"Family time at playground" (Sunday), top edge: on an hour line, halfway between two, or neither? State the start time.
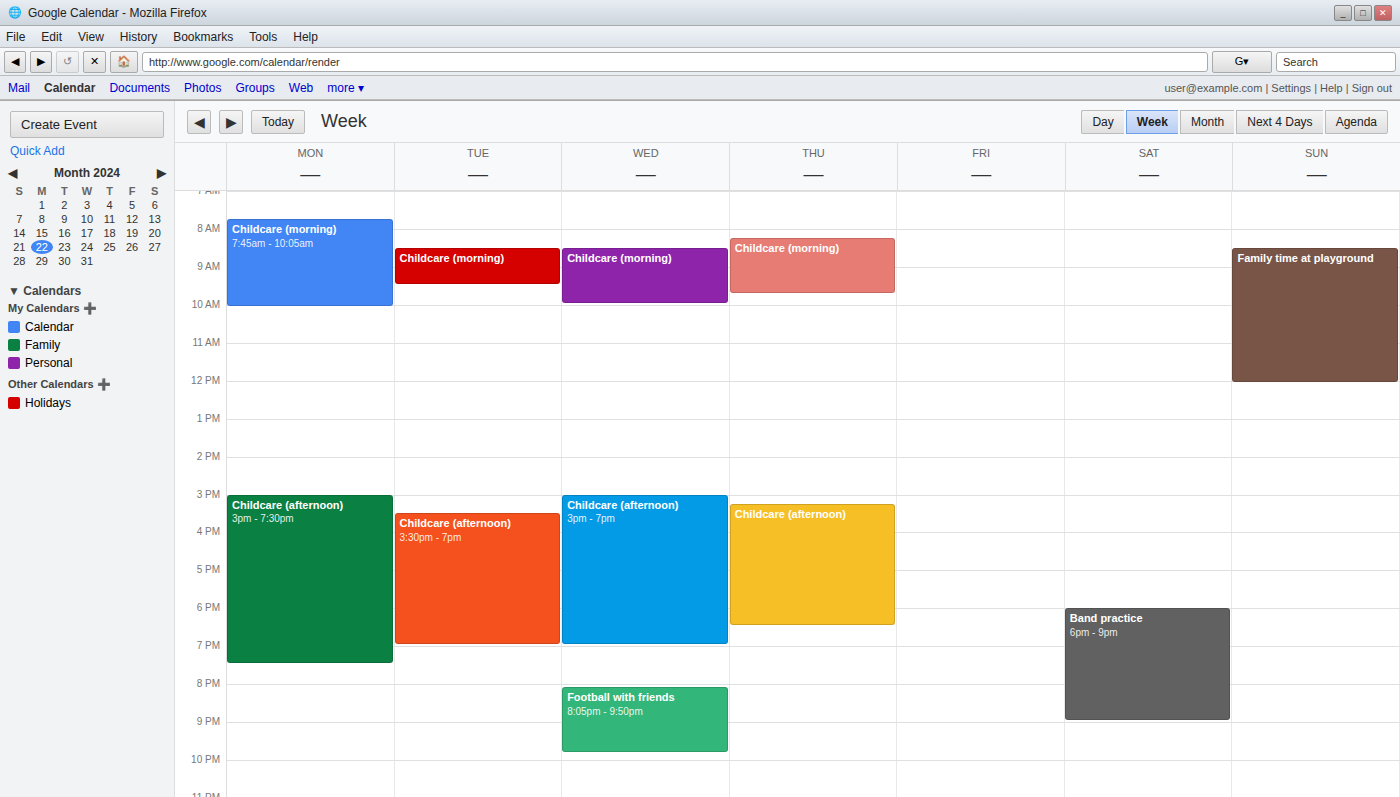
08:30 -- halfway between the 08:00 and 09:00 lines.